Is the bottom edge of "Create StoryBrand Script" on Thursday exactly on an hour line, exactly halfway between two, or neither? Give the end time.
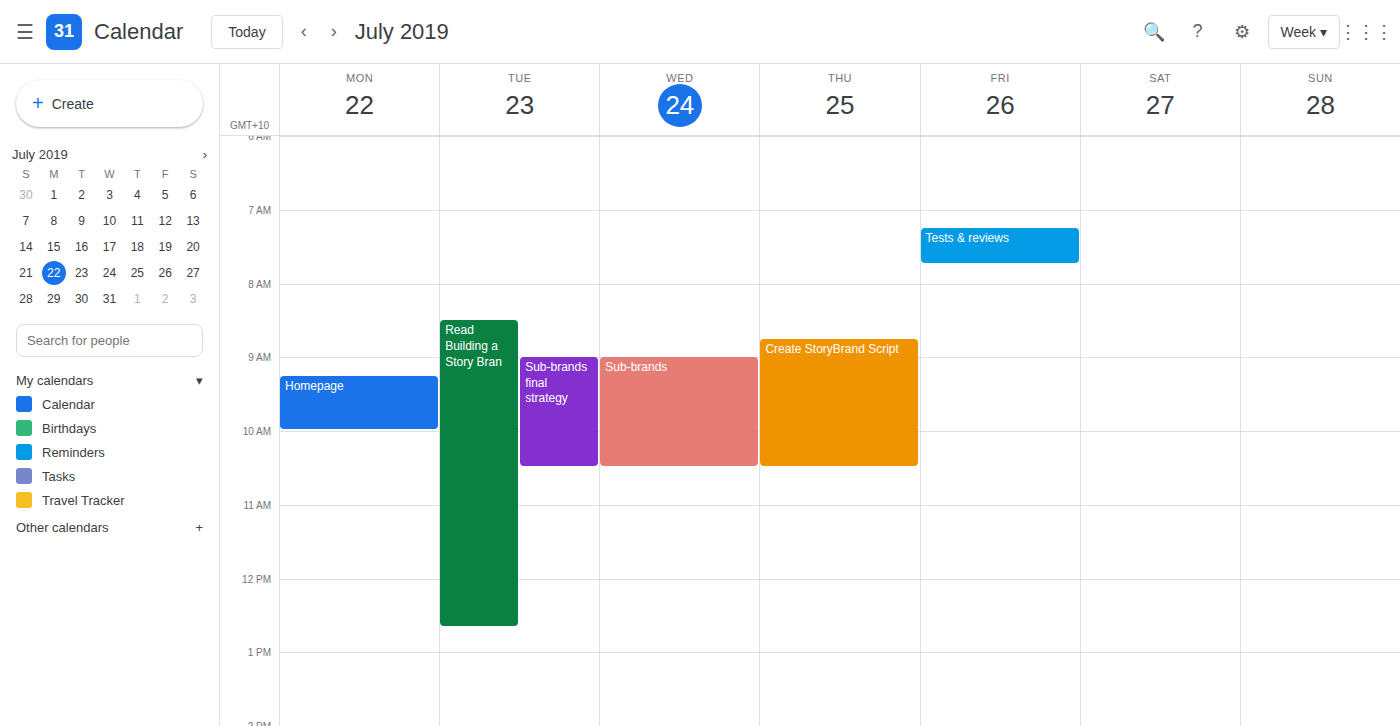
10:30 AM -- halfway between the 10 AM and 11 AM lines.